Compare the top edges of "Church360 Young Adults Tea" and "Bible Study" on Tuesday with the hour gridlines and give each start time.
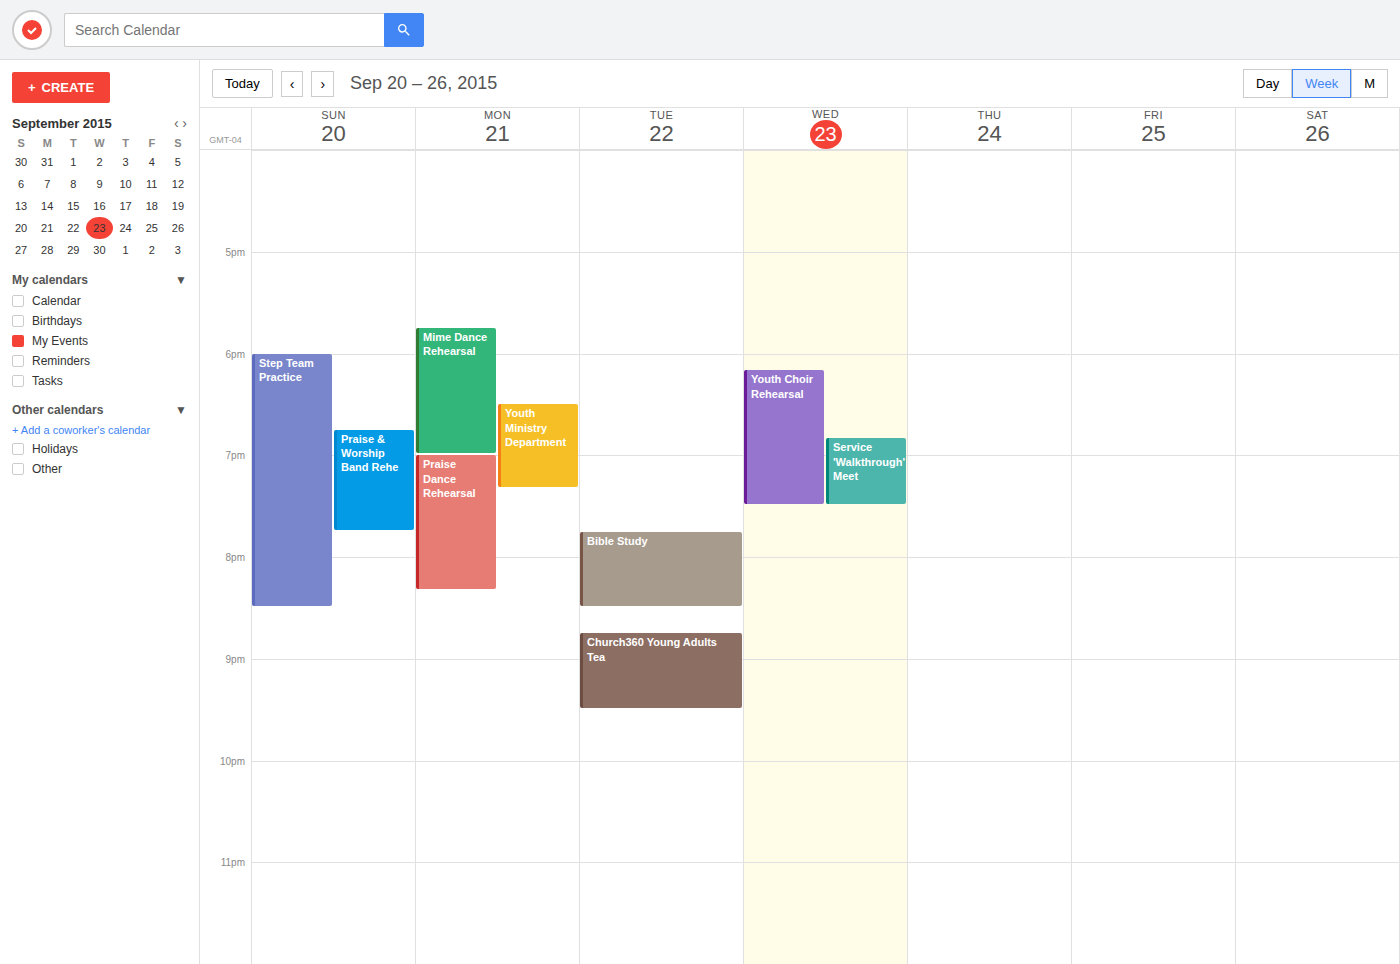
"Church360 Young Adults Tea": 20:45, neither: three quarters of the way from the 20:00 line to the 21:00 line. "Bible Study": 19:45, neither: three quarters of the way from the 19:00 line to the 20:00 line.